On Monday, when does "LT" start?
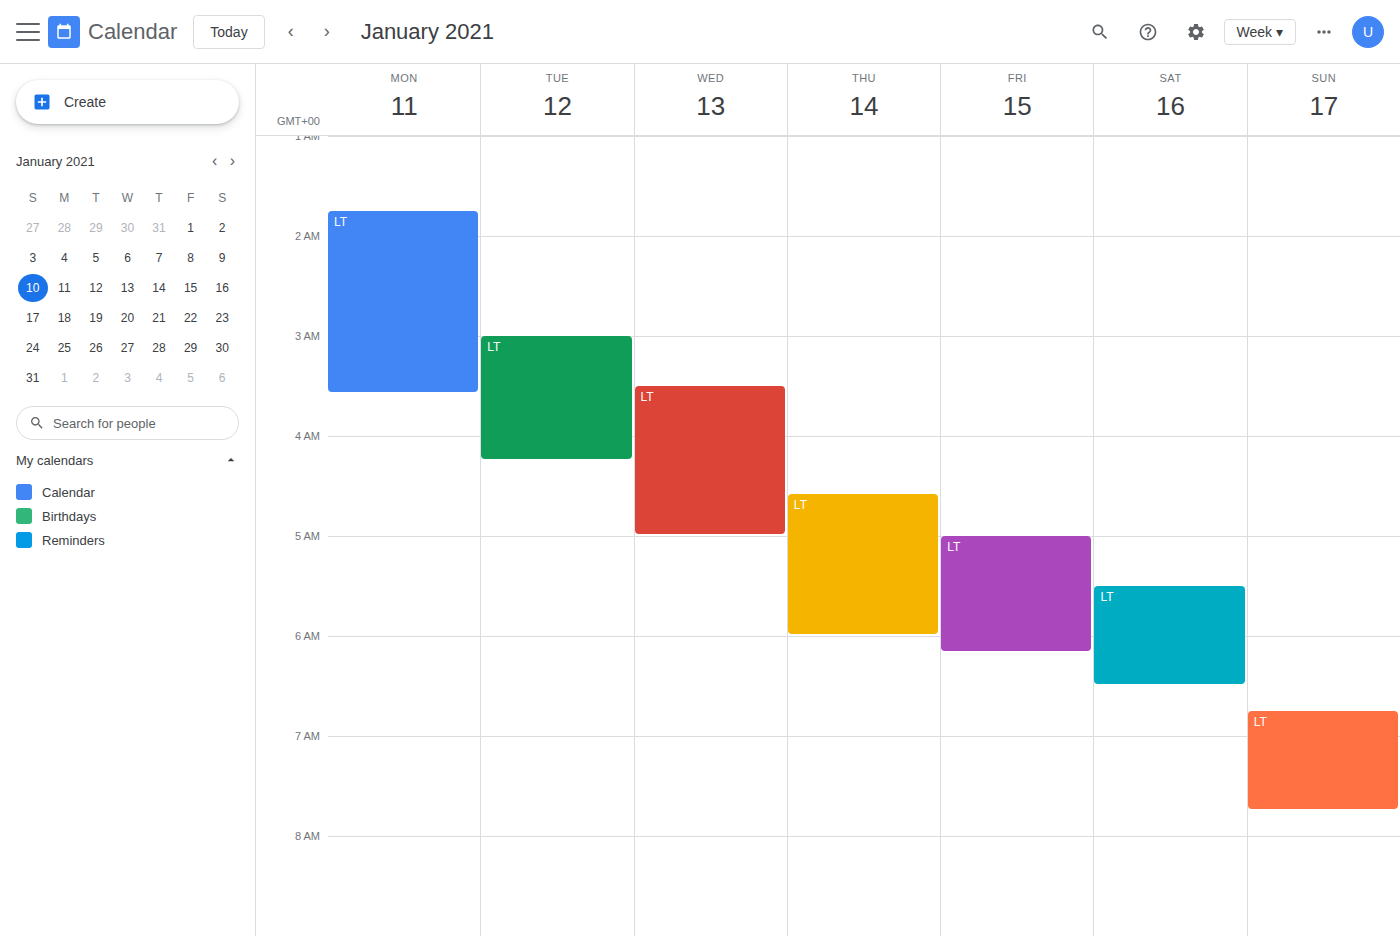
1:45 AM